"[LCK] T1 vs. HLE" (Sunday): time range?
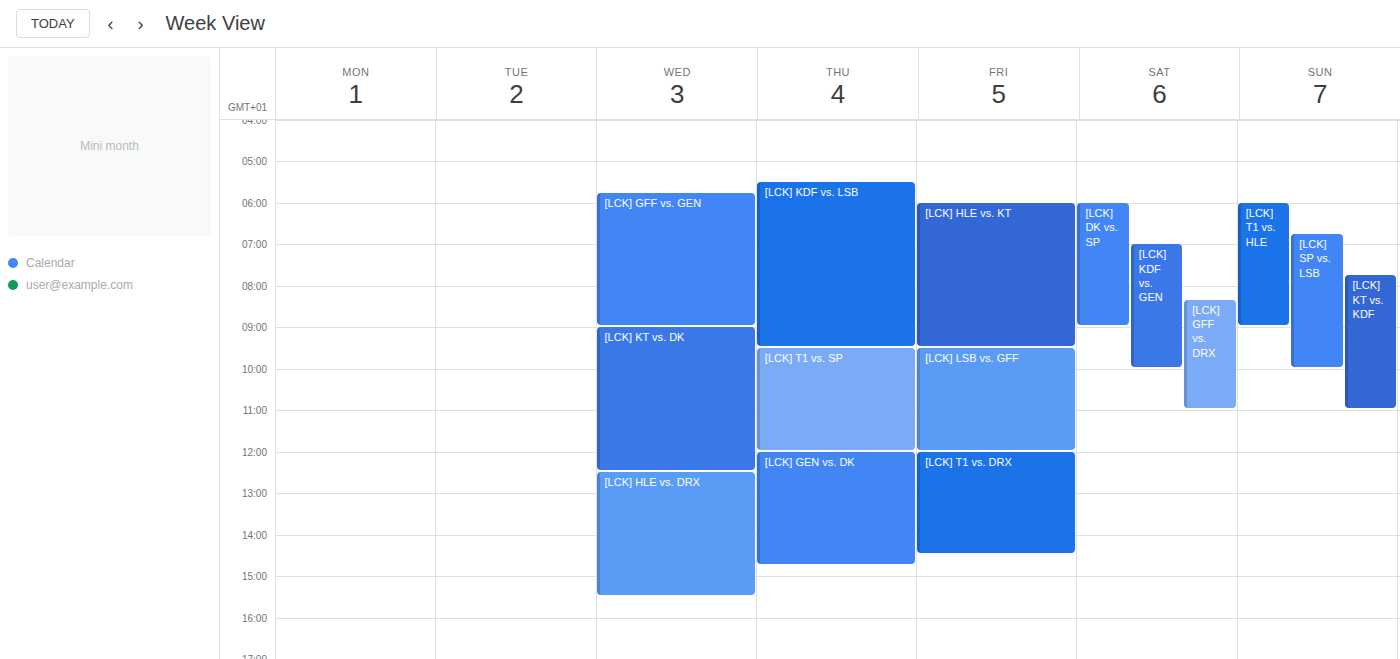
6:00 AM to 9:00 AM